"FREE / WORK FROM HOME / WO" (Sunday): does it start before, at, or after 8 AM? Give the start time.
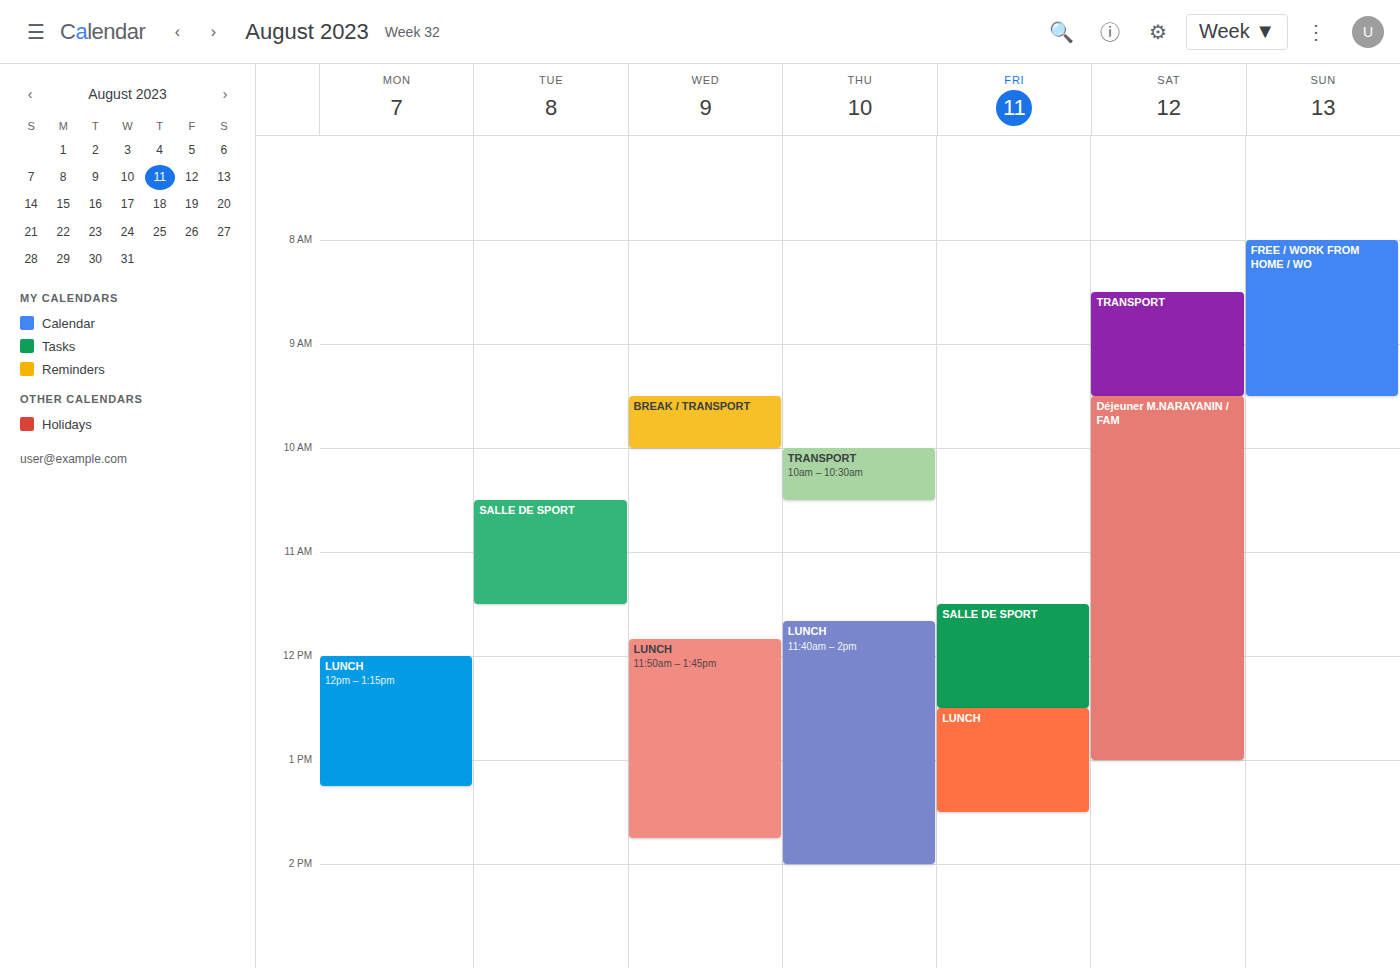
8:00 AM -- exactly at 8 AM, on the 8 AM line.